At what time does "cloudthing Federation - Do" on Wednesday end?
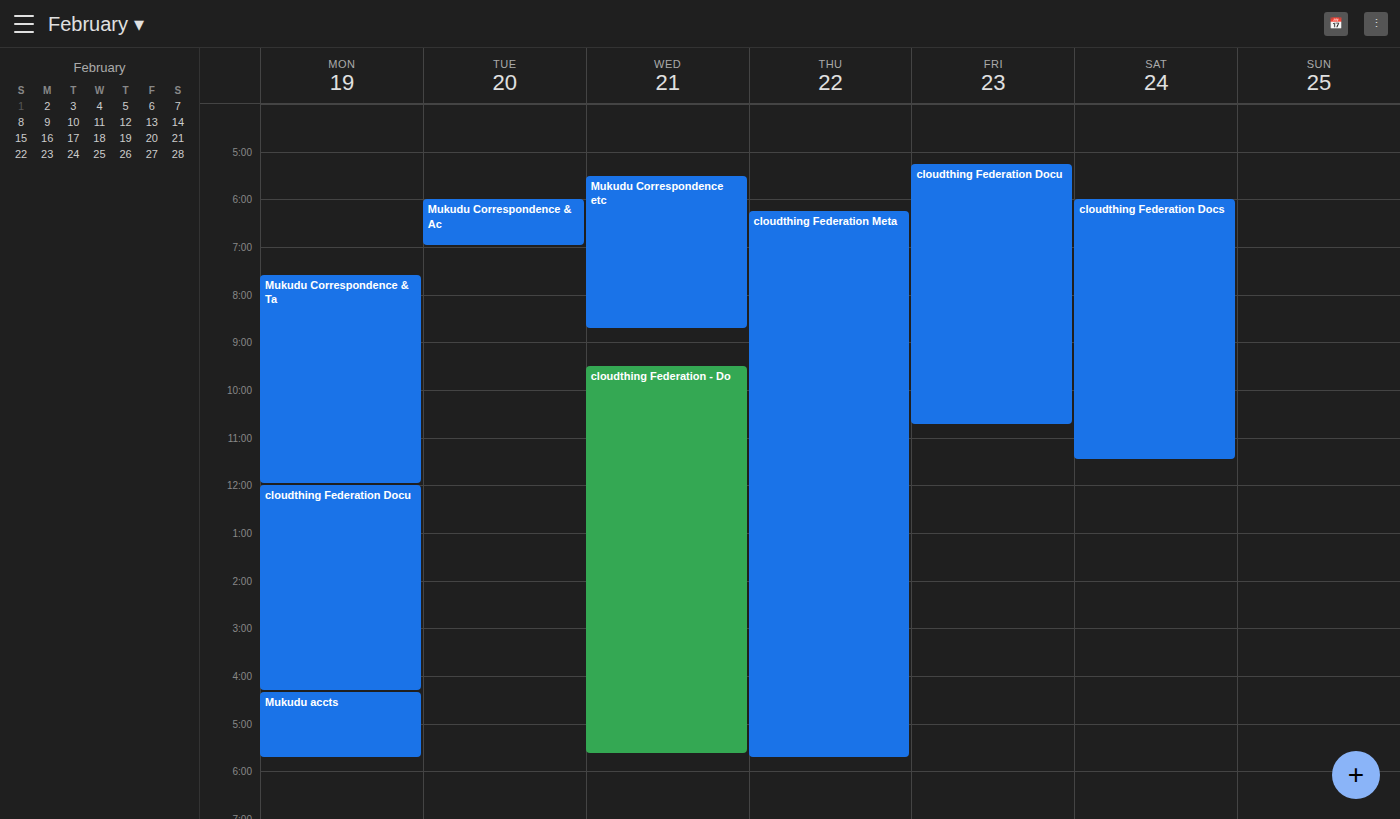
5:40 PM